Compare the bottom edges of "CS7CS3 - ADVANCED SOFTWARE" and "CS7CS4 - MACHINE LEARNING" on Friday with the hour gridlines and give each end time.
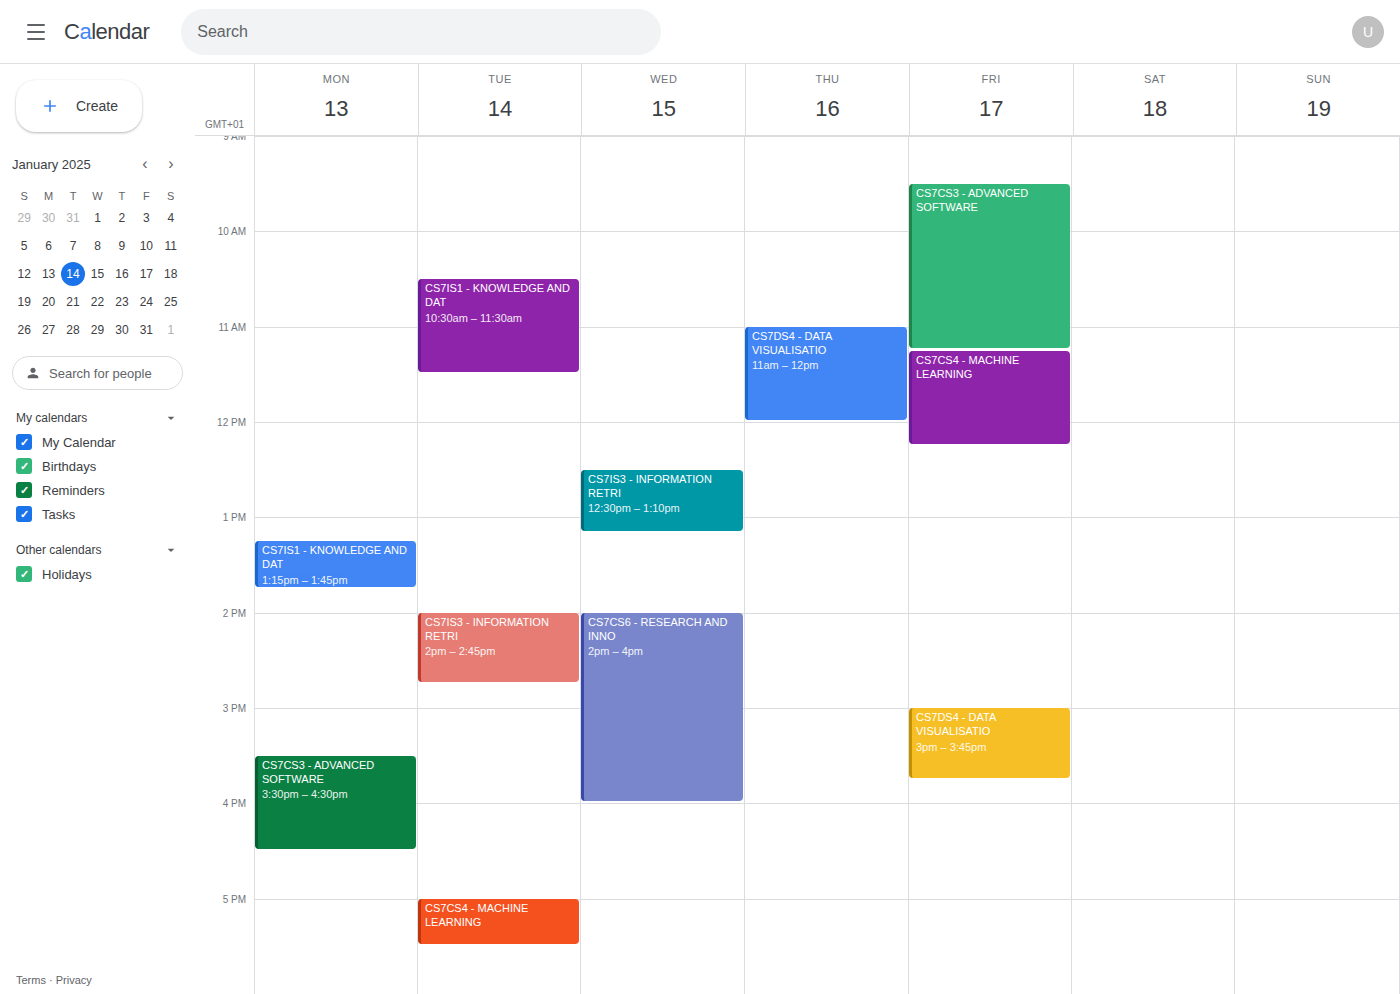
"CS7CS3 - ADVANCED SOFTWARE": 11:15 AM, neither: a quarter of the way from the 11 AM line to the 12 PM line. "CS7CS4 - MACHINE LEARNING": 12:15 PM, neither: a quarter of the way from the 12 PM line to the 1 PM line.